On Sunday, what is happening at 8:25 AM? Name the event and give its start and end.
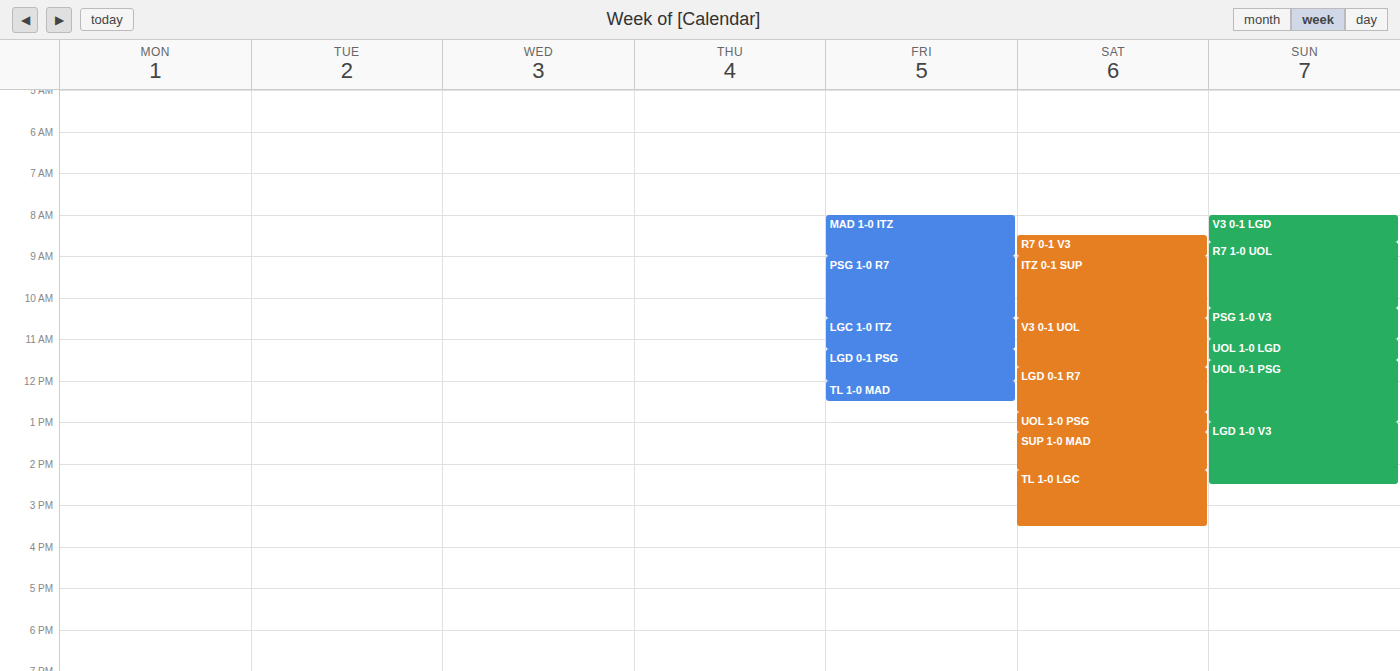
"V3 0-1 LGD", 8:00 AM to 8:40 AM